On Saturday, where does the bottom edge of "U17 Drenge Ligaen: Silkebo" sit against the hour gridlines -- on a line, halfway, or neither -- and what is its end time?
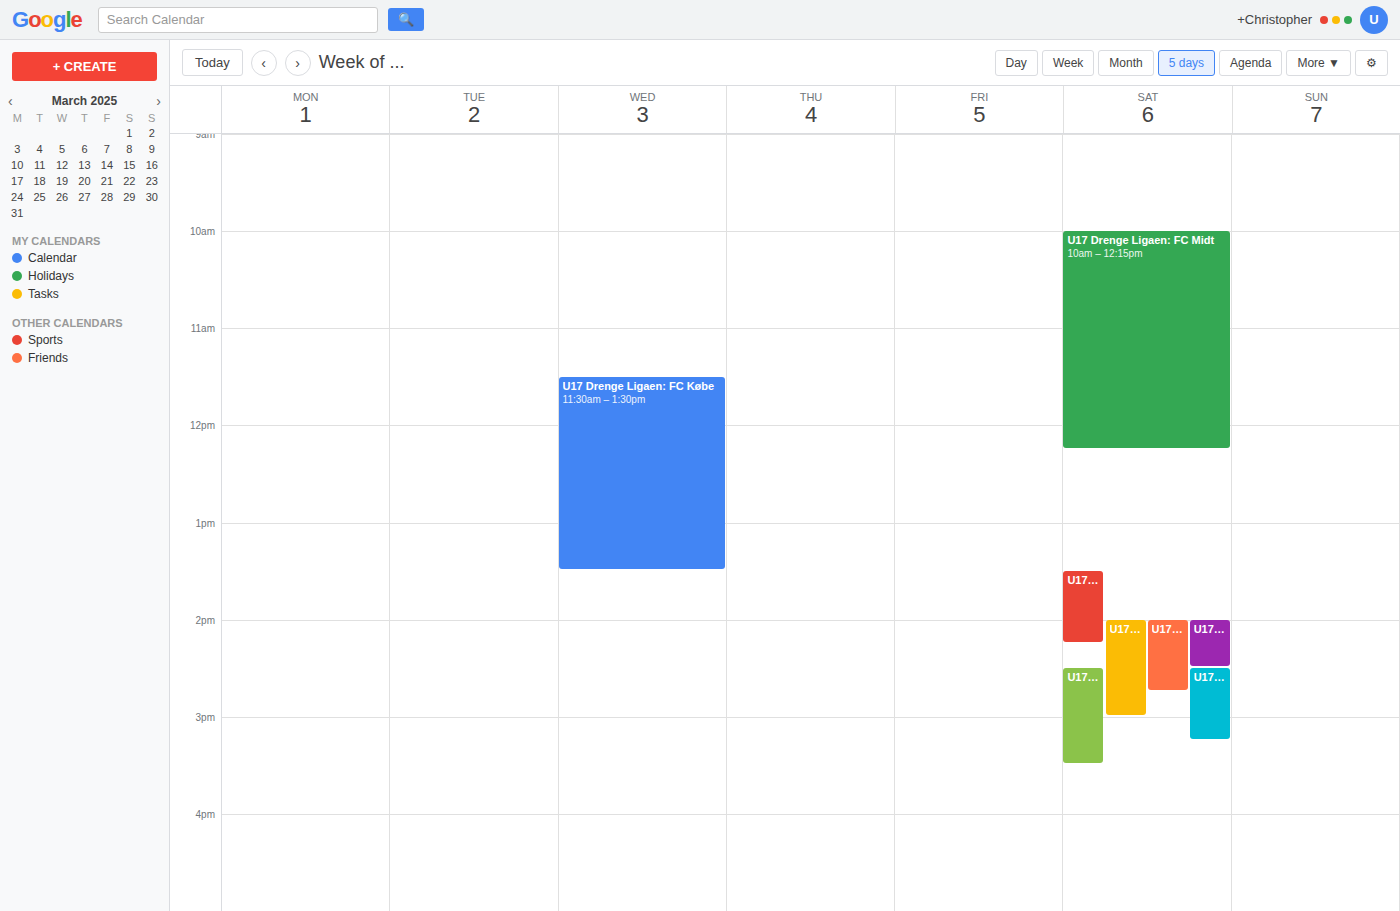
3:15 PM -- neither: a quarter of the way from the 3 PM line to the 4 PM line.